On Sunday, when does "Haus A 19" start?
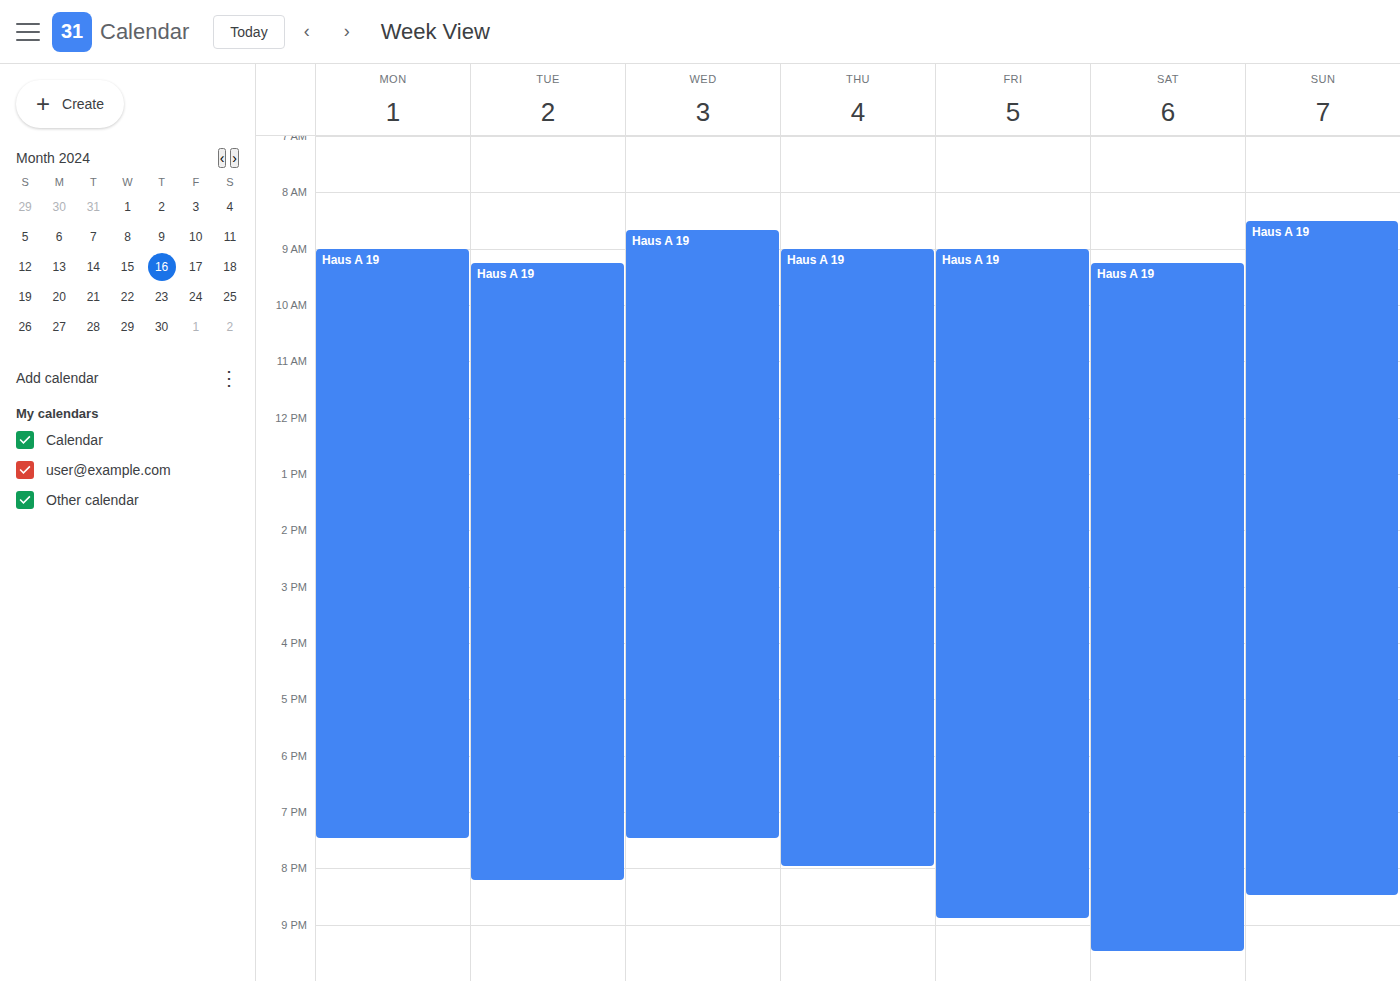
8:30 AM